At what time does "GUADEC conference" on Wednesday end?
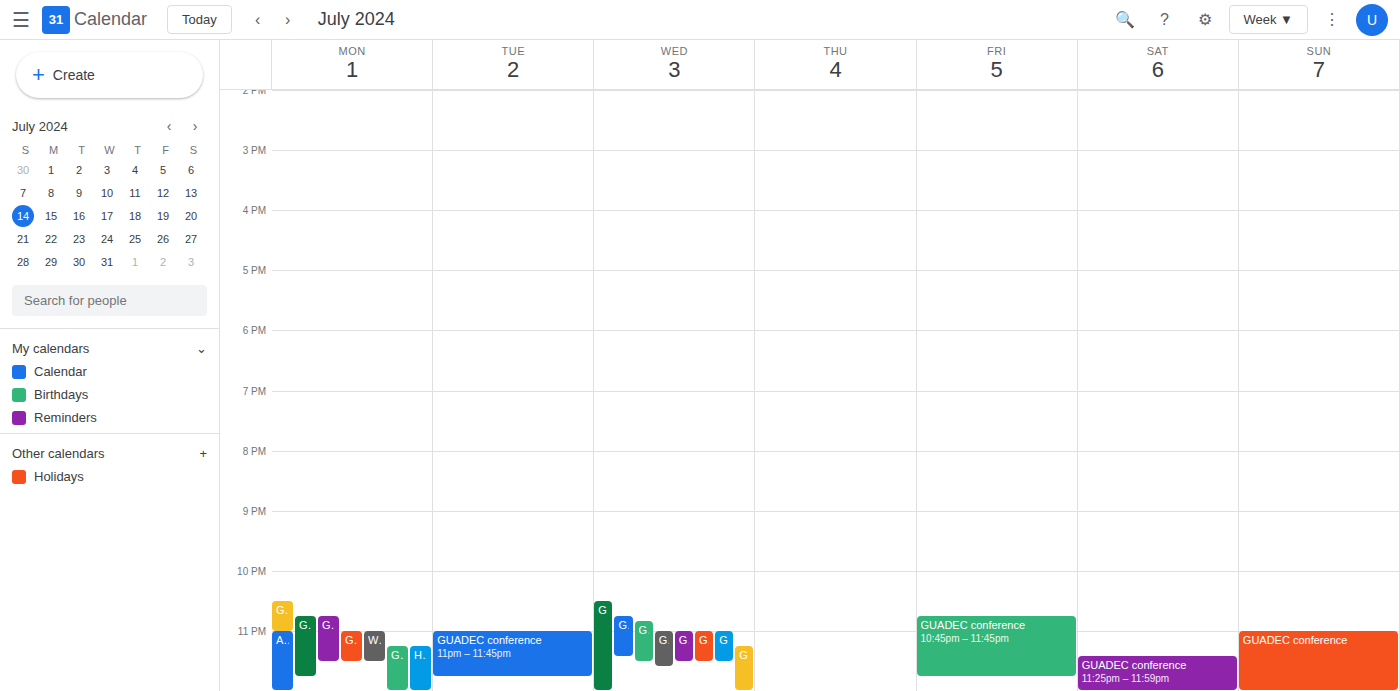
11:25 PM